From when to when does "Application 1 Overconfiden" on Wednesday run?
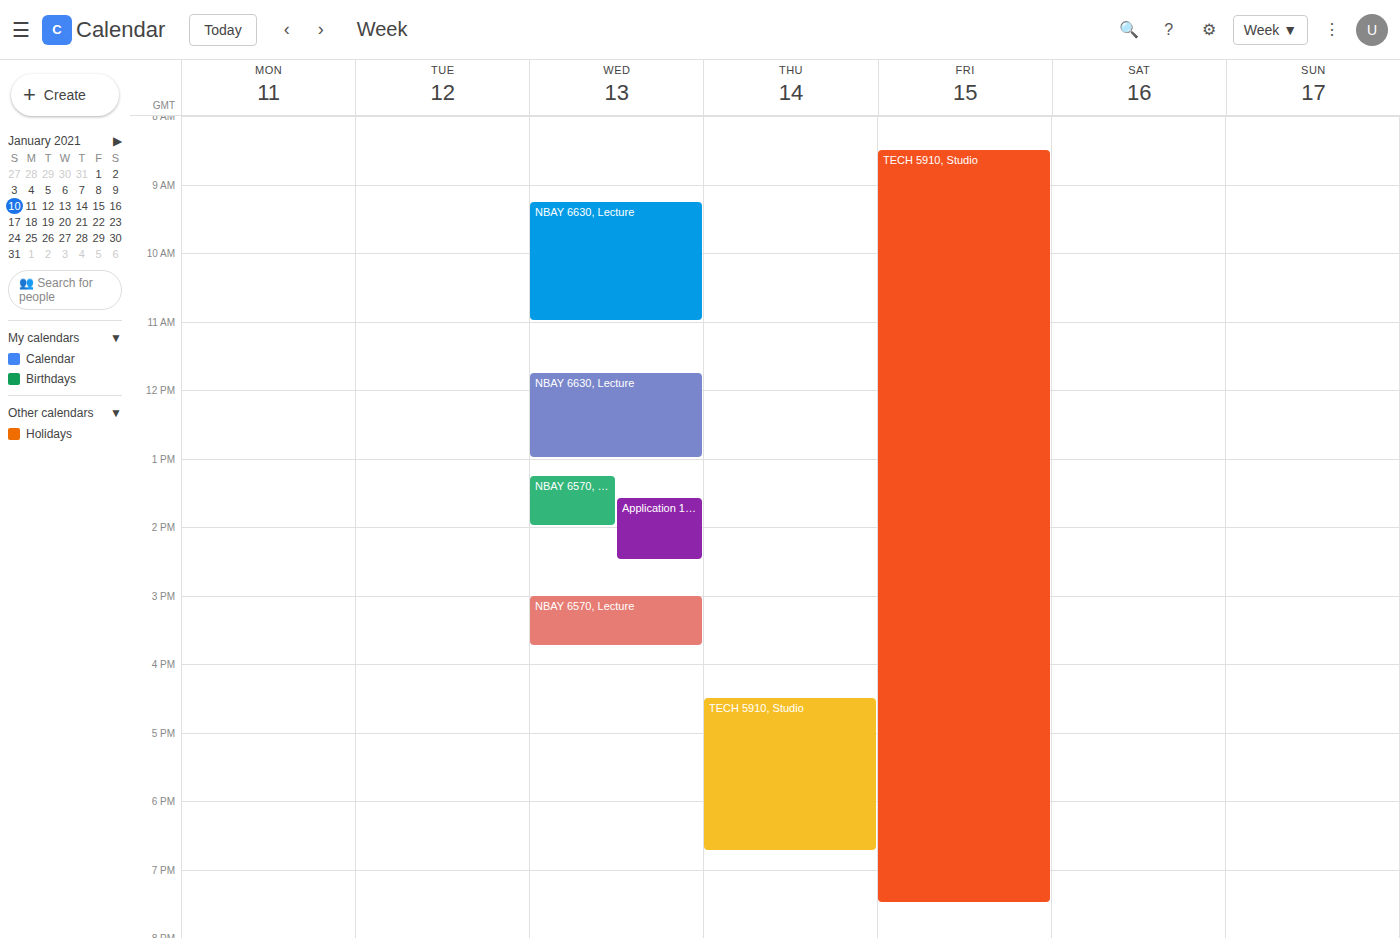
1:35 PM to 2:30 PM